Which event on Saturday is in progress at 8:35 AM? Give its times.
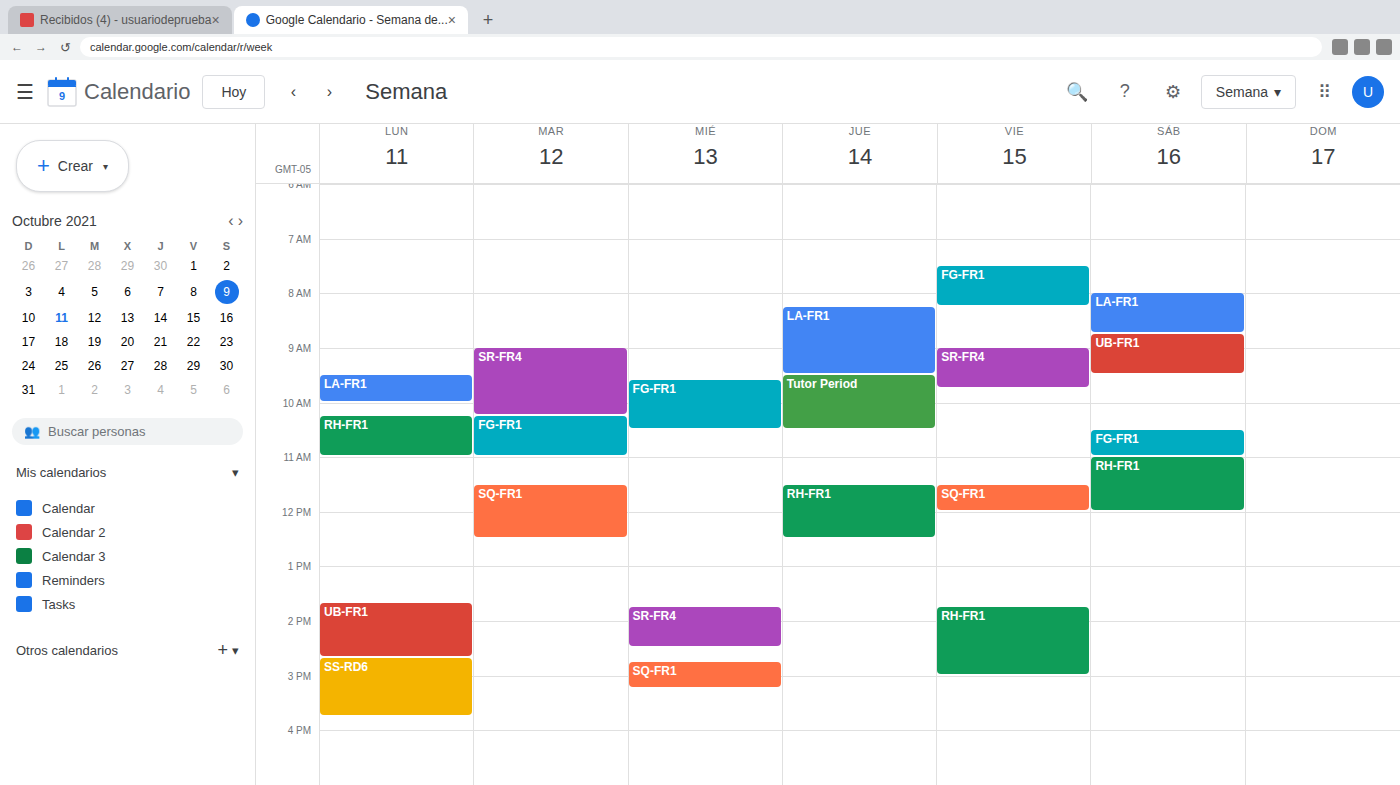
"LA-FR1", 8:00 AM to 8:45 AM